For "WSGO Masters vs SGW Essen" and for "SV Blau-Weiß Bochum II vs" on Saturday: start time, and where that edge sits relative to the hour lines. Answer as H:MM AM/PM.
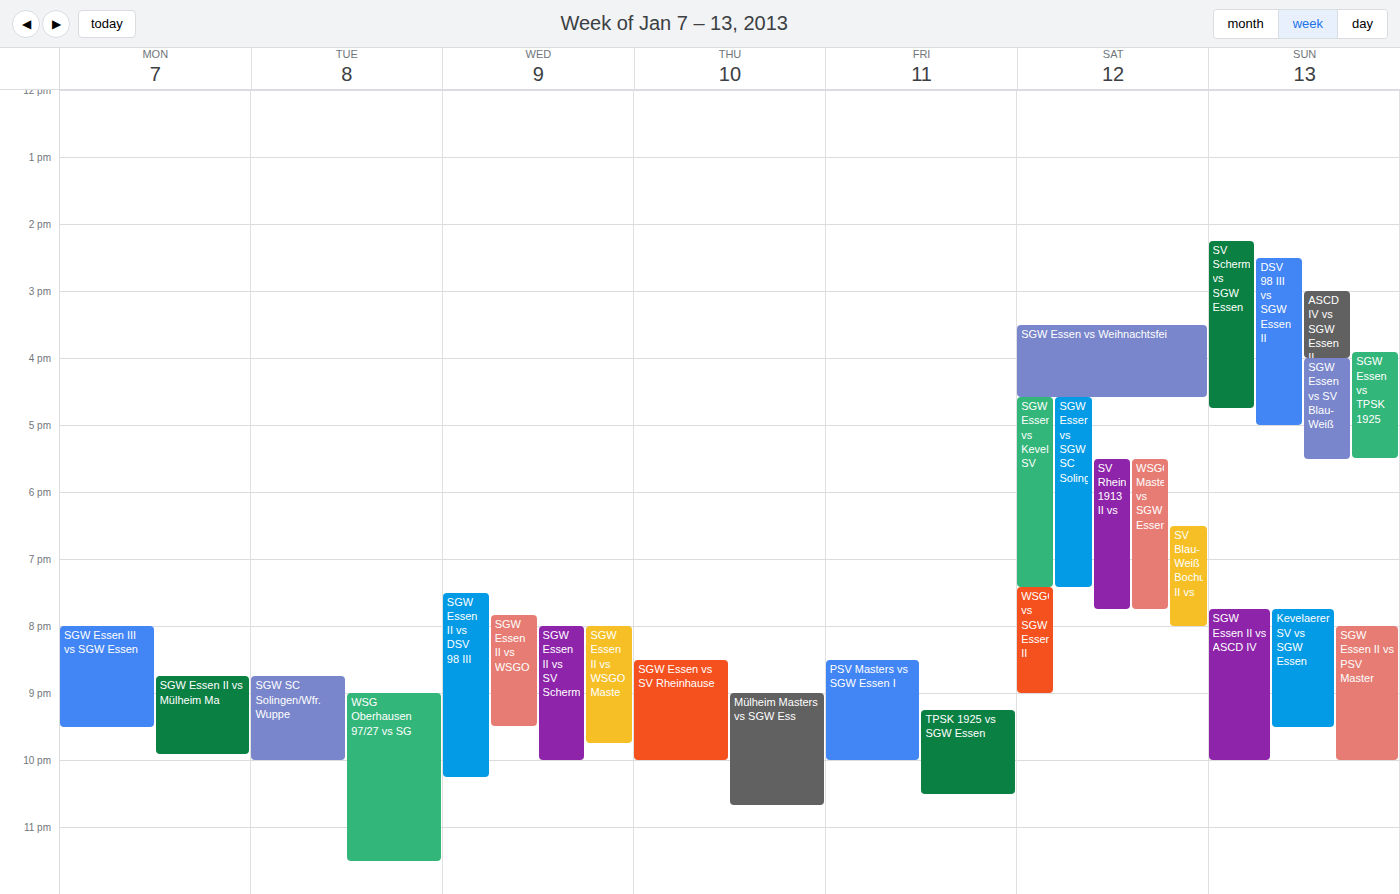
"WSGO Masters vs SGW Essen": 5:30 PM, halfway between the 5 PM and 6 PM lines. "SV Blau-Weiß Bochum II vs": 6:30 PM, halfway between the 6 PM and 7 PM lines.